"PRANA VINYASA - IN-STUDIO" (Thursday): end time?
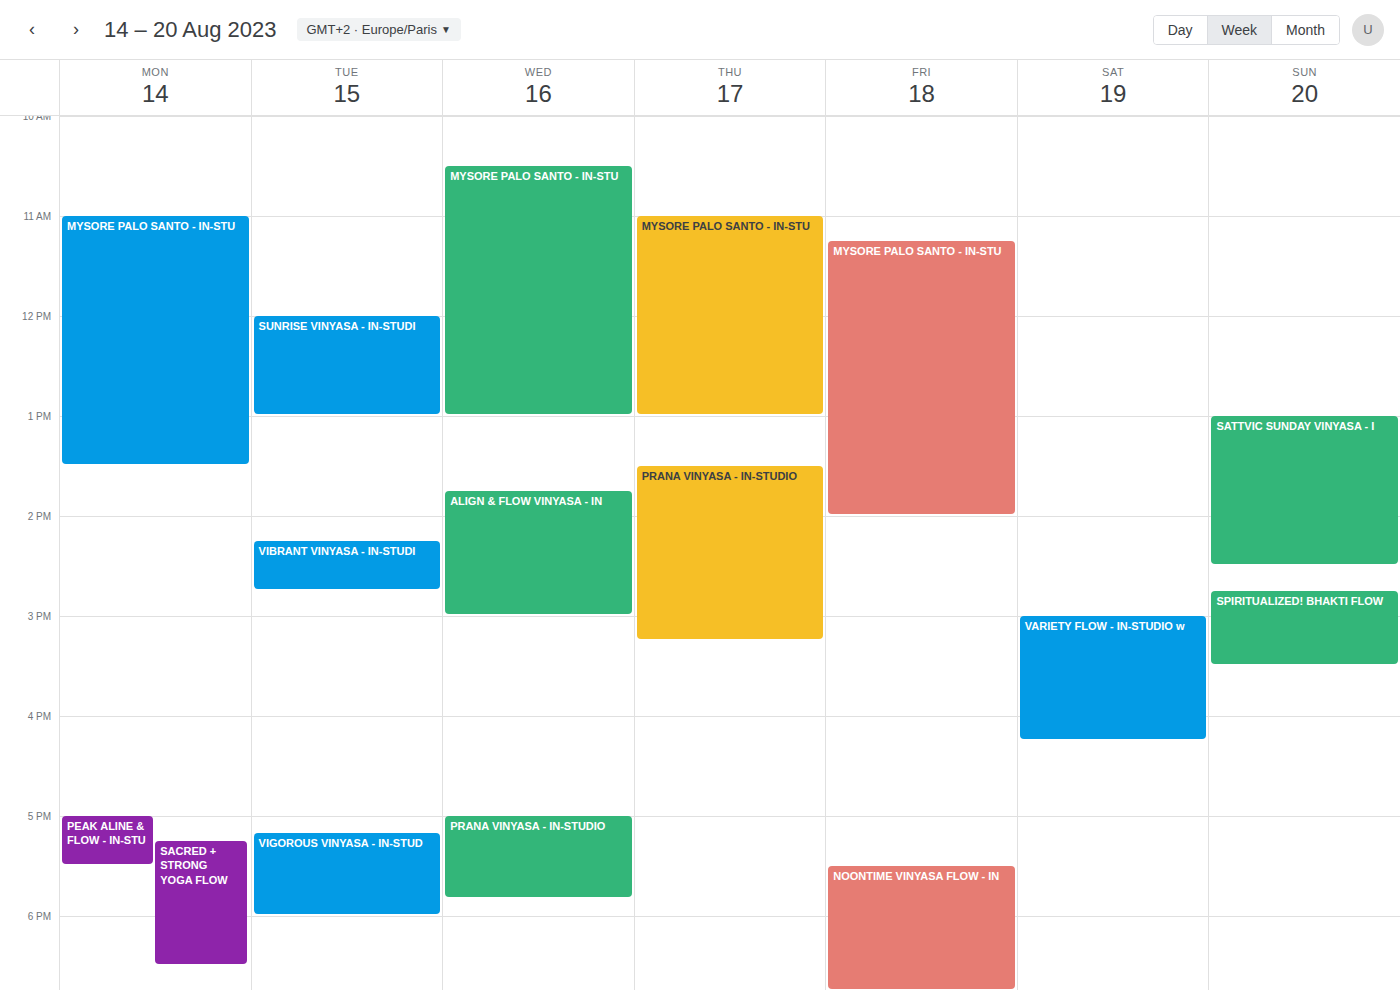
3:15 PM